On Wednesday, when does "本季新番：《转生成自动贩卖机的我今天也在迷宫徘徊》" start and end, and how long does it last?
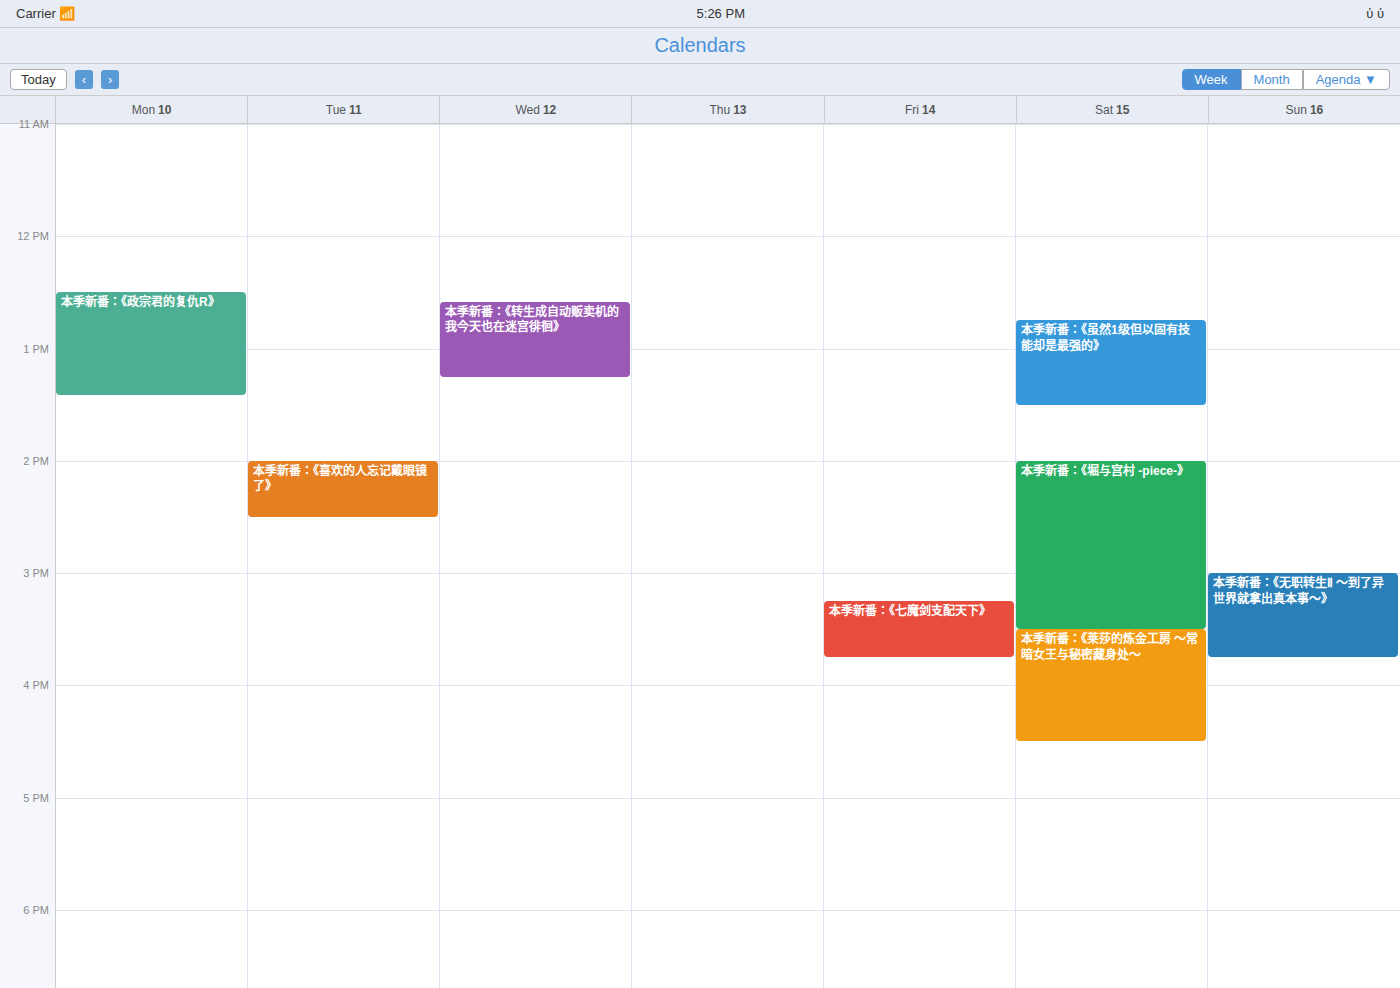
12:35 PM to 1:15 PM, 40 minutes